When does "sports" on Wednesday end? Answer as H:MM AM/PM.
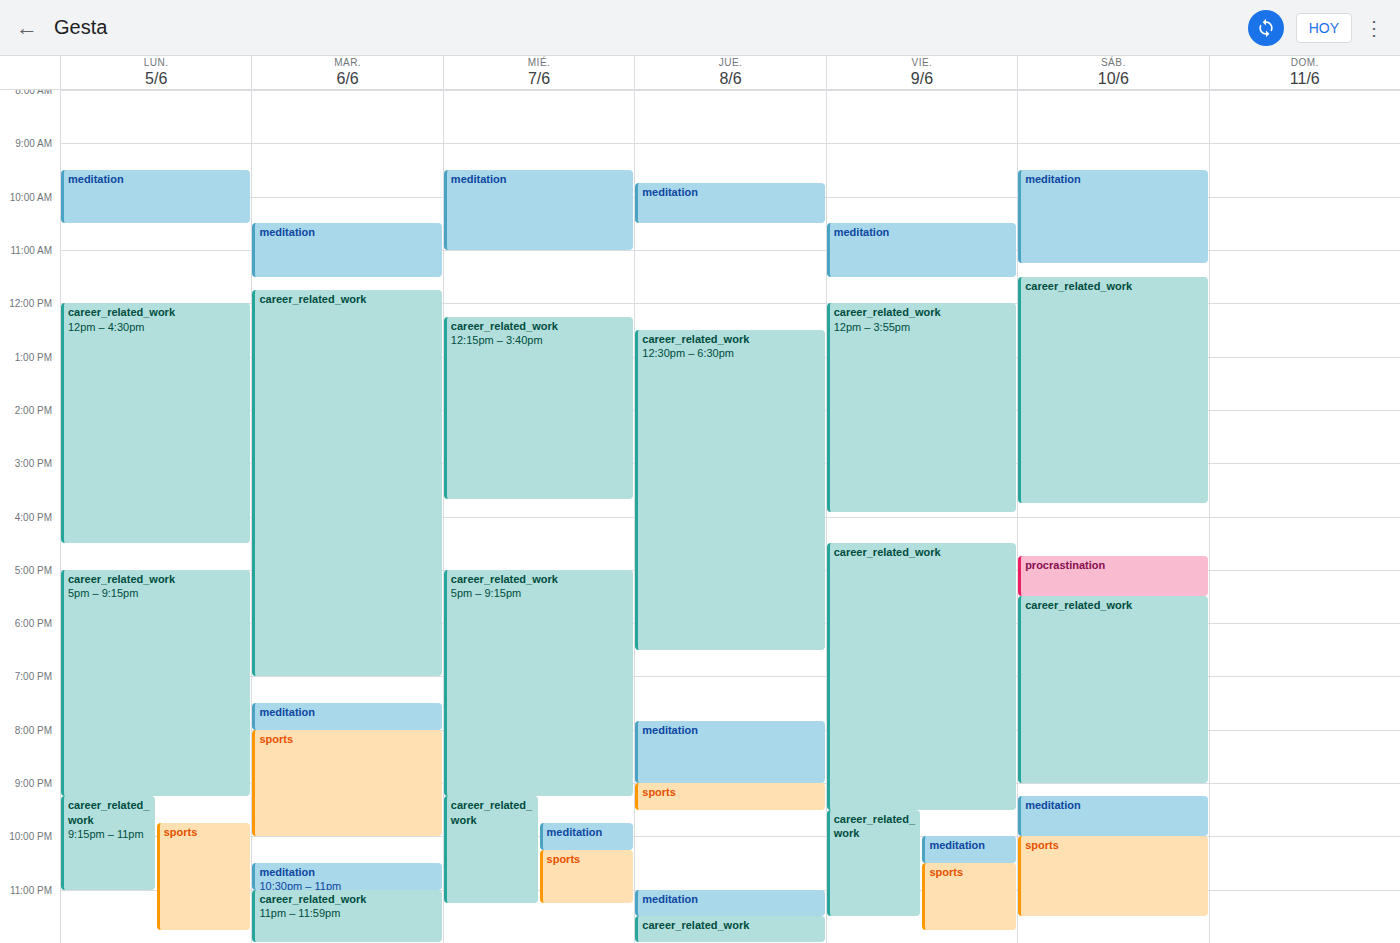
11:15 PM